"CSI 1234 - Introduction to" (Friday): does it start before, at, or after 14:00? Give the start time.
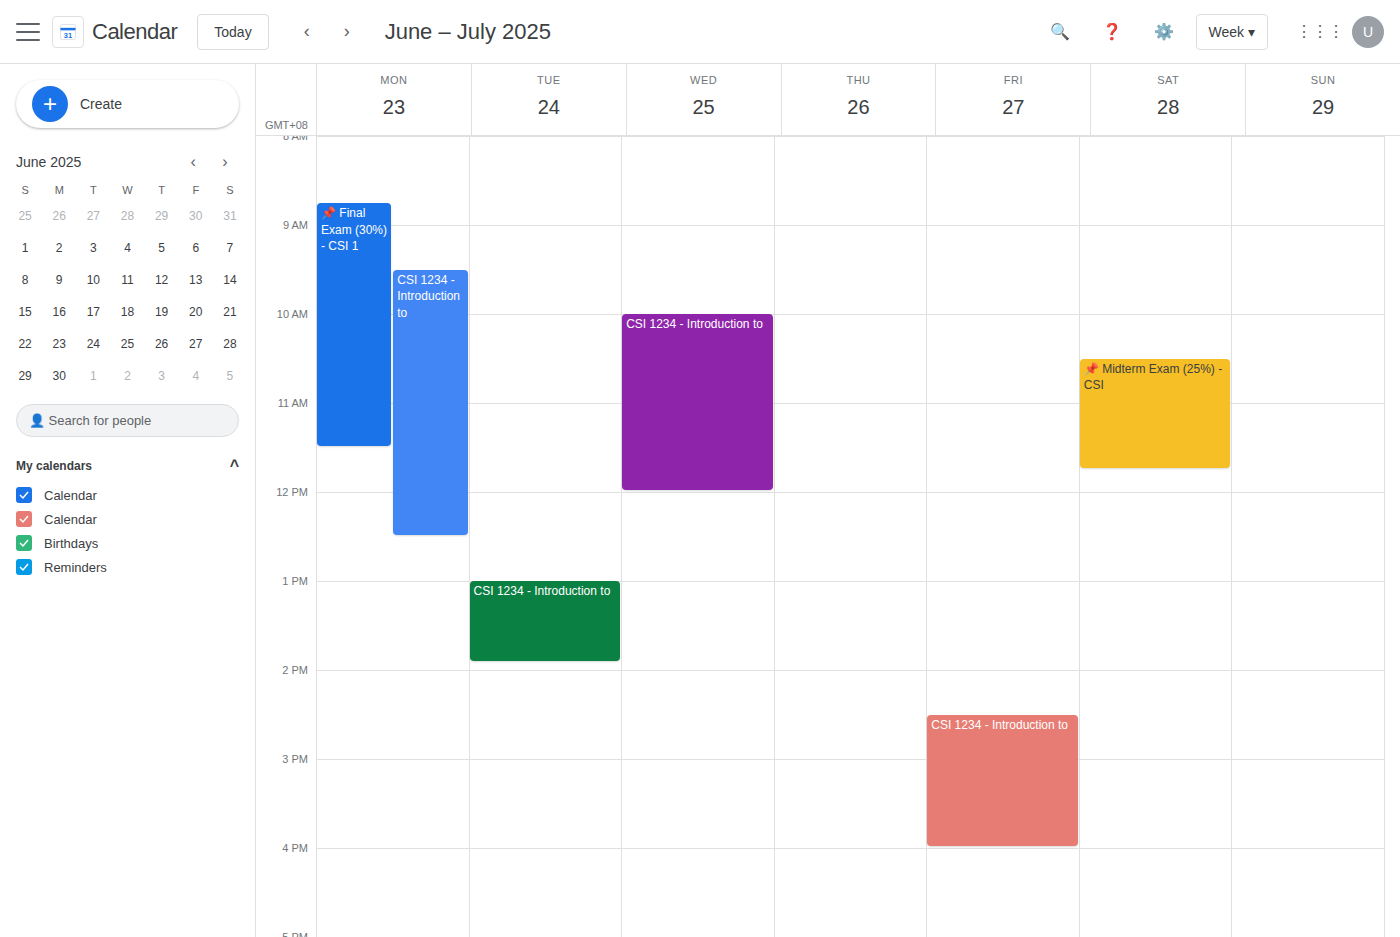
14:30 -- after 14:00, 30 minutes below the 14:00 line.